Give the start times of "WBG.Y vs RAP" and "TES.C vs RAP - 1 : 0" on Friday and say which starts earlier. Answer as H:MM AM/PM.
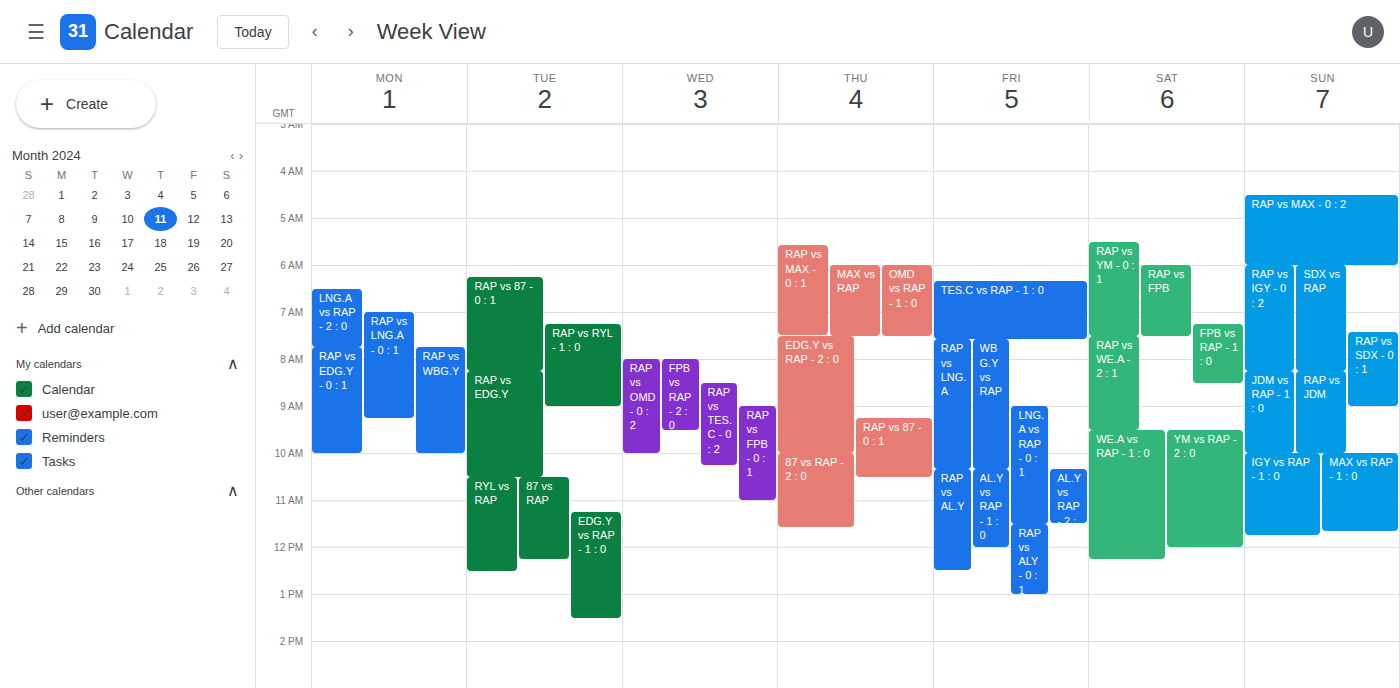
"TES.C vs RAP - 1 : 0" 6:20 AM; "WBG.Y vs RAP" 7:35 AM.